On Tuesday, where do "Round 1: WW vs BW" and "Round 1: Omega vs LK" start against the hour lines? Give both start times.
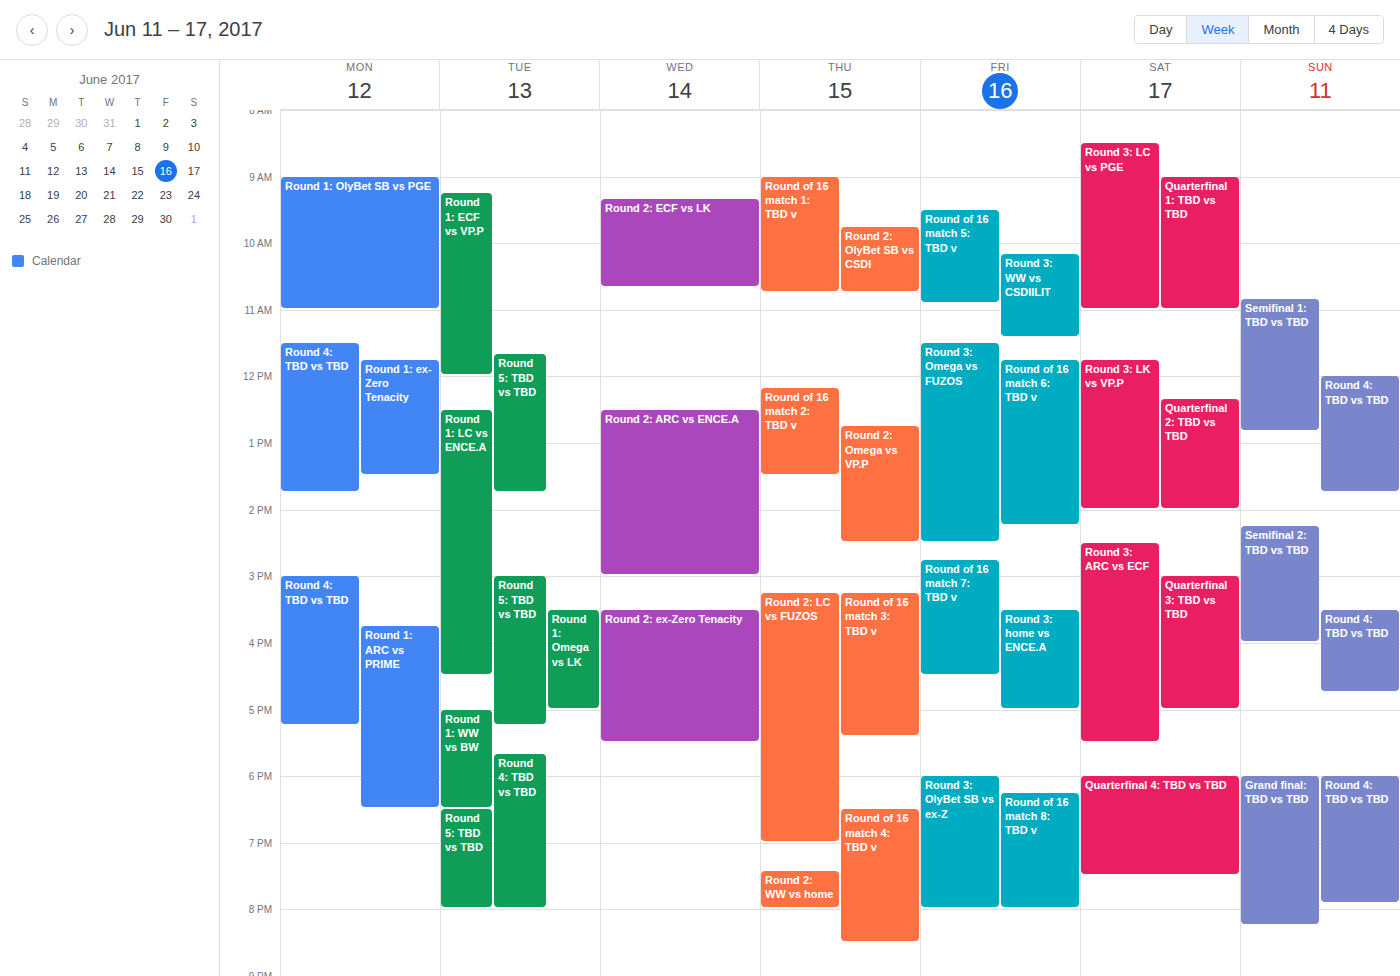
"Round 1: WW vs BW": 5:00 PM, exactly on the 5 PM line. "Round 1: Omega vs LK": 3:30 PM, halfway between the 3 PM and 4 PM lines.